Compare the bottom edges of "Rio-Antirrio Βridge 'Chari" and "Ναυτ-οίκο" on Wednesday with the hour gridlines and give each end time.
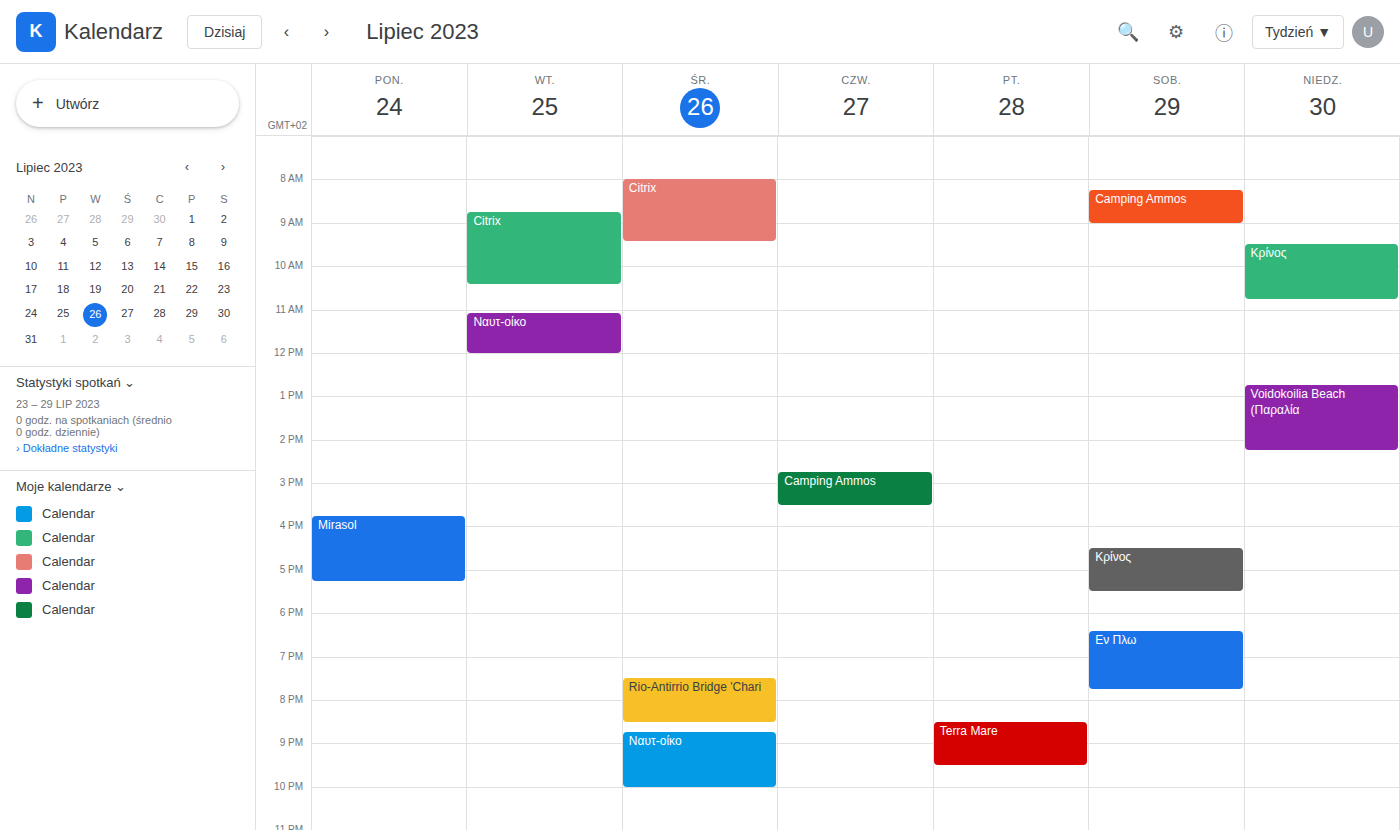
"Rio-Antirrio Βridge 'Chari": 8:30 PM, halfway between the 8 PM and 9 PM lines. "Ναυτ-οίκο": 10:00 PM, exactly on the 10 PM line.